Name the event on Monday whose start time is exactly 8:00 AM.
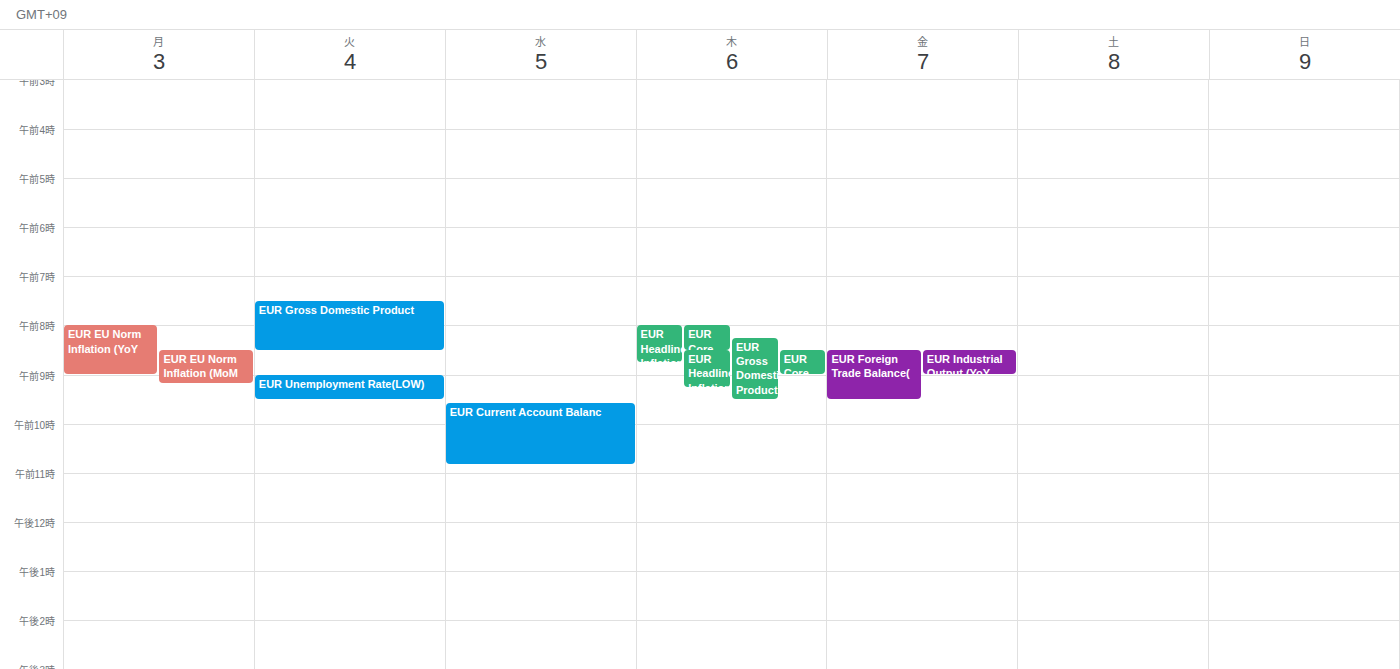
"EUR EU Norm Inflation (YoY"